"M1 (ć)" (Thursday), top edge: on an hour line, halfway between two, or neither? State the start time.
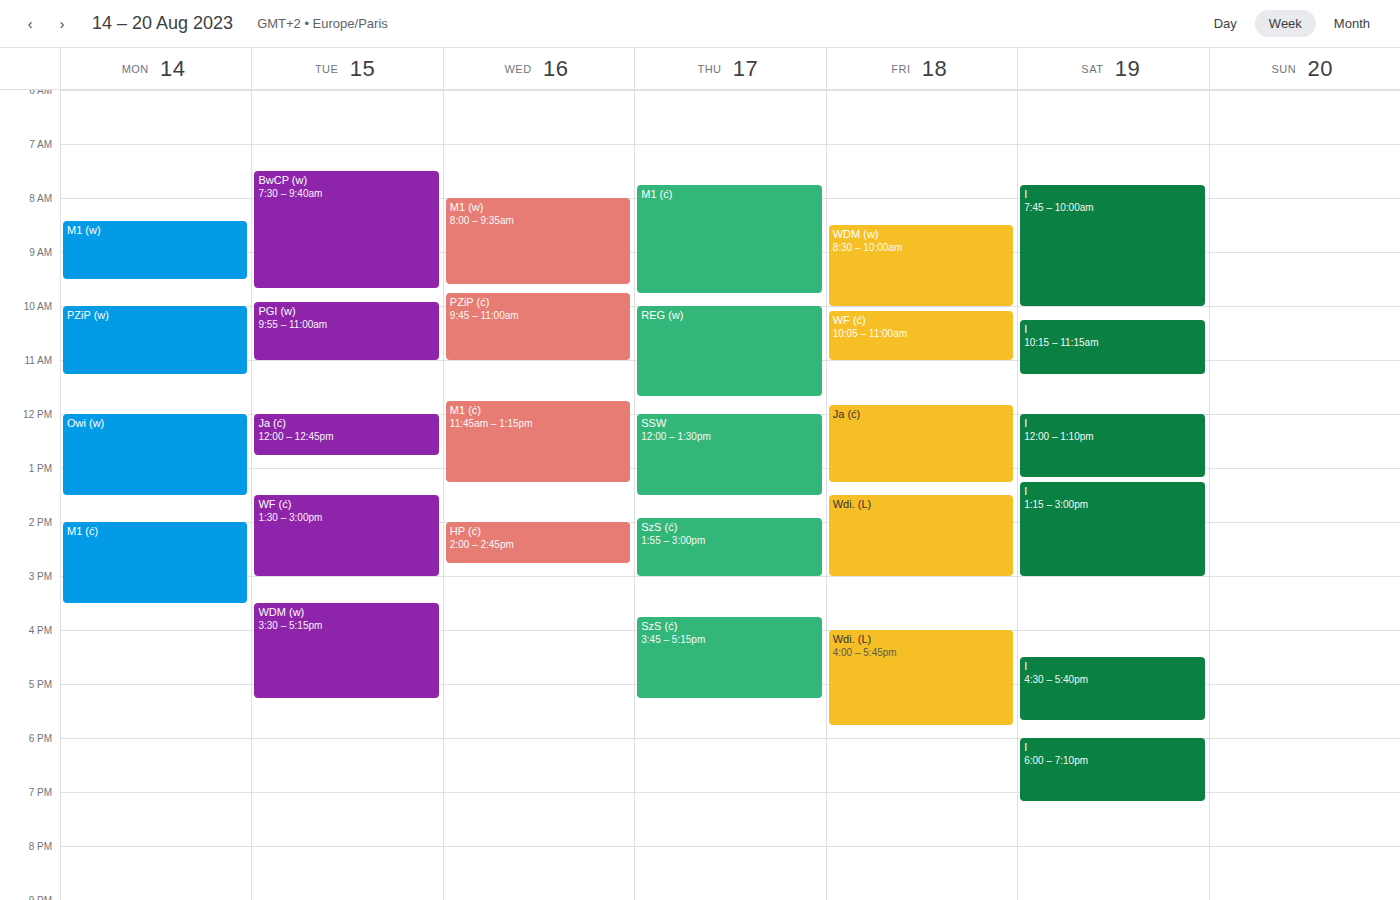
7:45 AM -- neither: three quarters of the way from the 7 AM line to the 8 AM line.